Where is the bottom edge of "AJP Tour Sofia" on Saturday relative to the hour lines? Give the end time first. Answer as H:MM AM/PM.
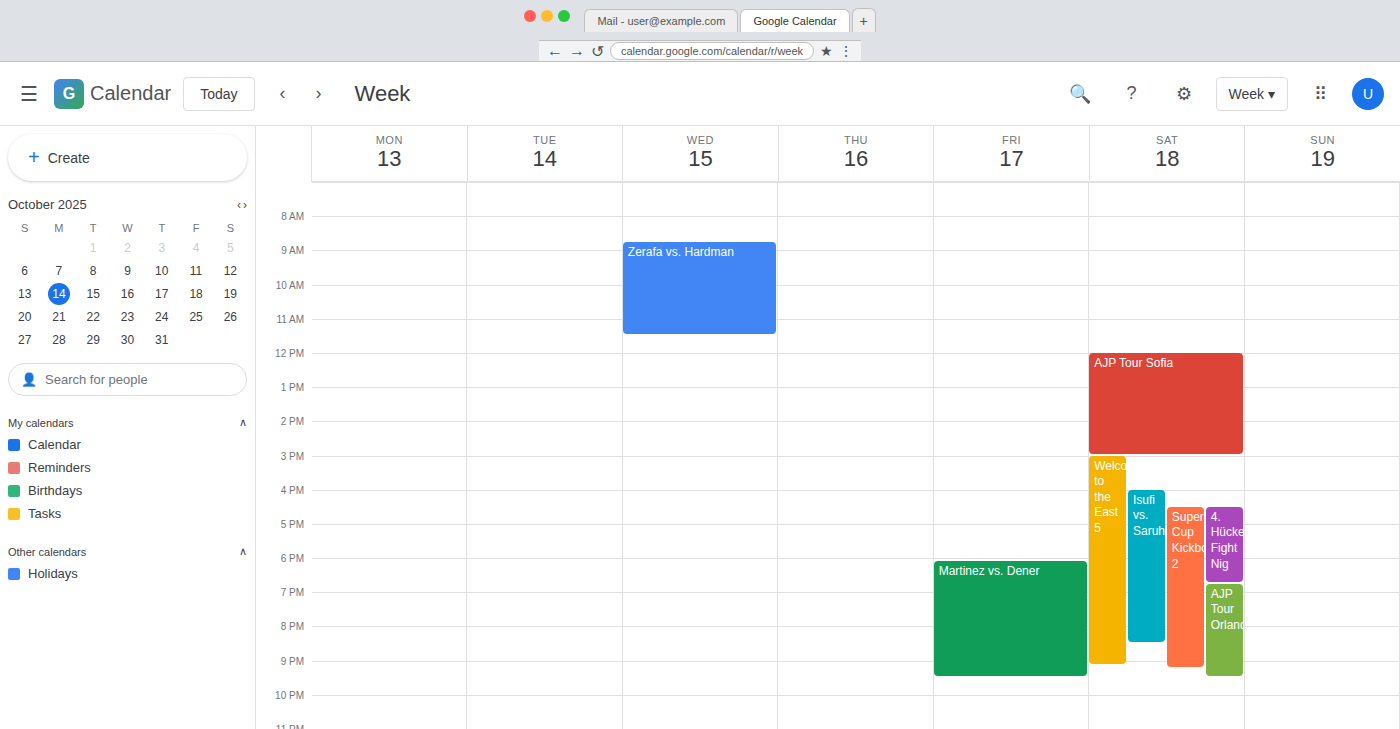
3:00 PM -- exactly on the 3 PM line.